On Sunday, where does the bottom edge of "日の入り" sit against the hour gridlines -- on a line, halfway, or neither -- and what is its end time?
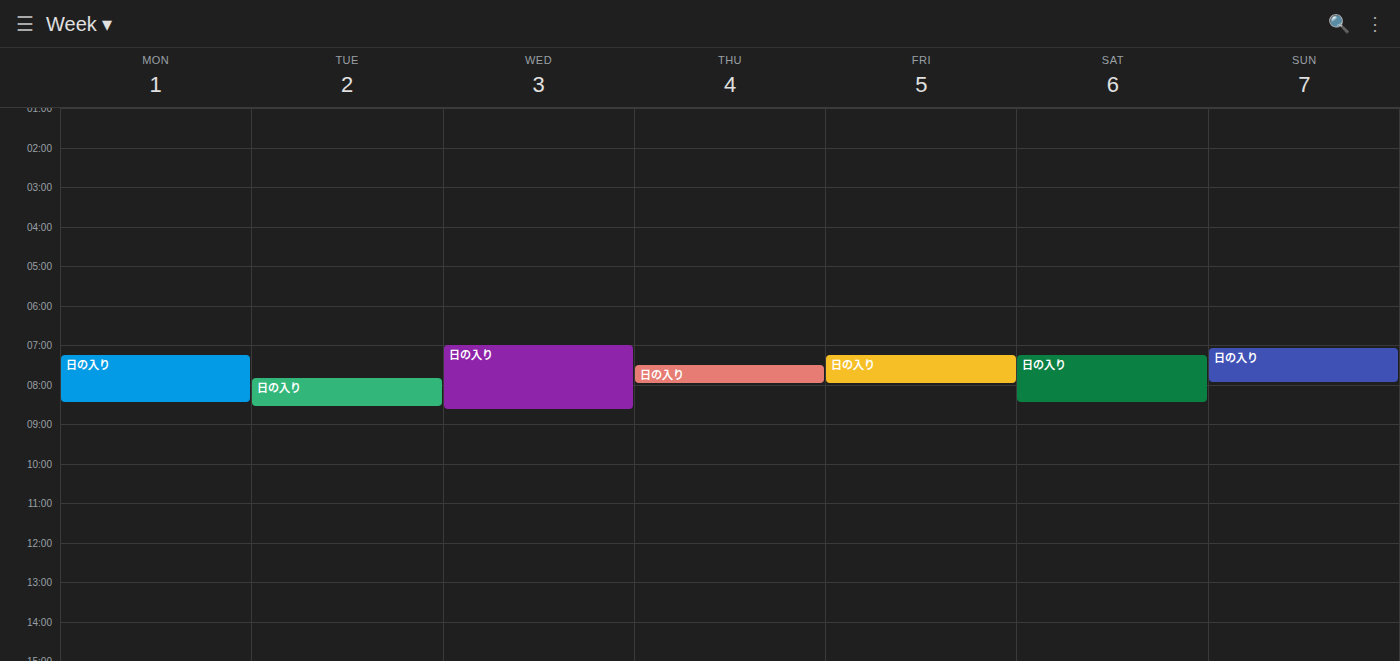
8:00 AM -- exactly on the 8 AM line.